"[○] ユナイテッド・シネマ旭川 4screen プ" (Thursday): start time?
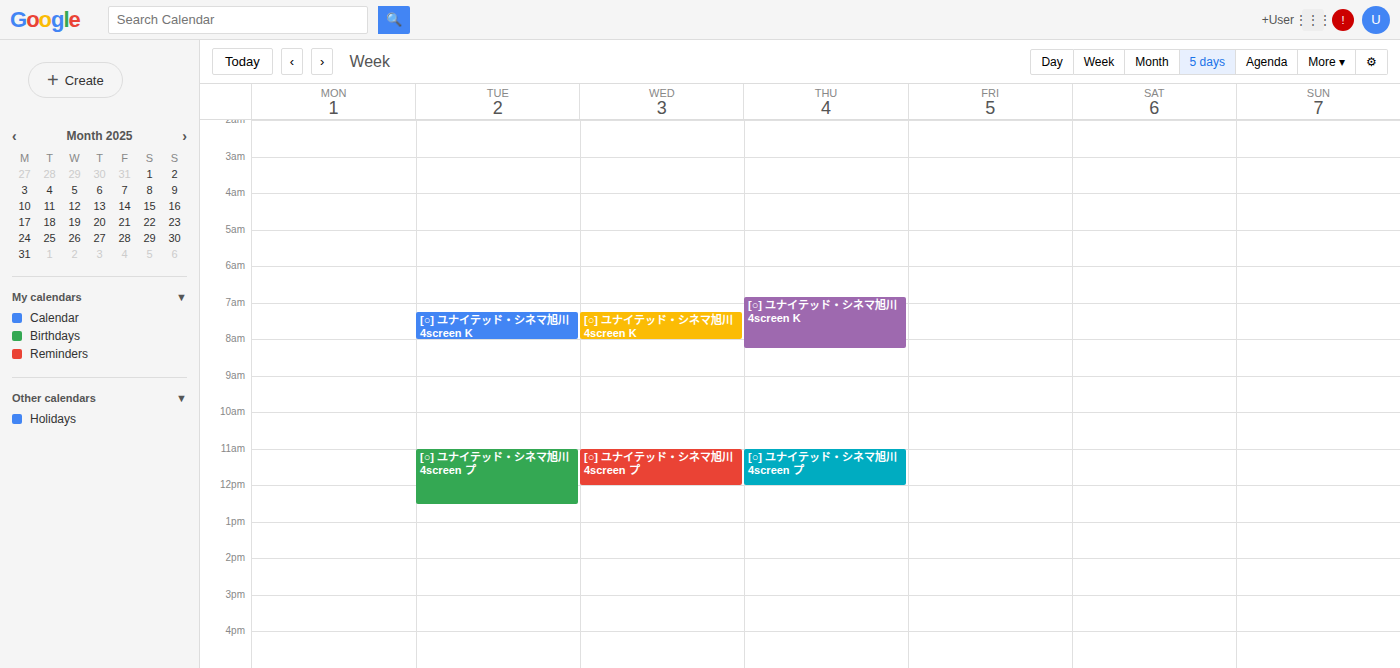
11:00 AM